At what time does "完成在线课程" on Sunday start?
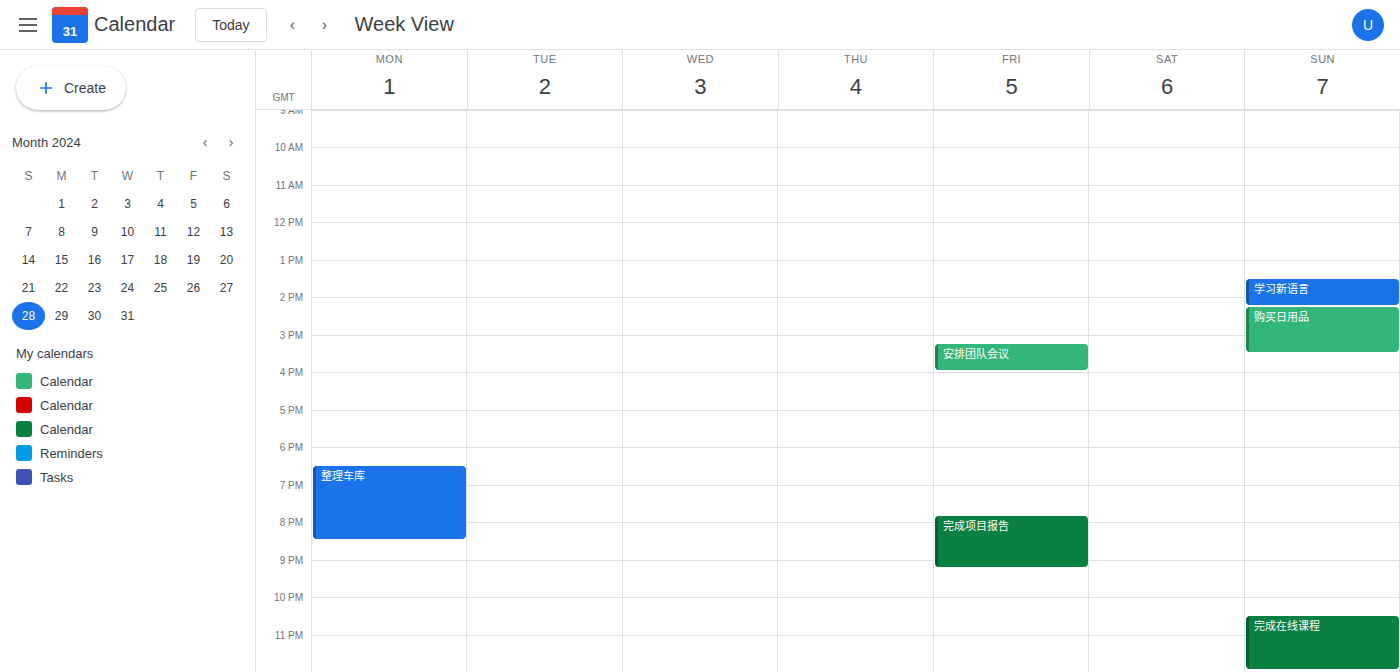
10:30 PM